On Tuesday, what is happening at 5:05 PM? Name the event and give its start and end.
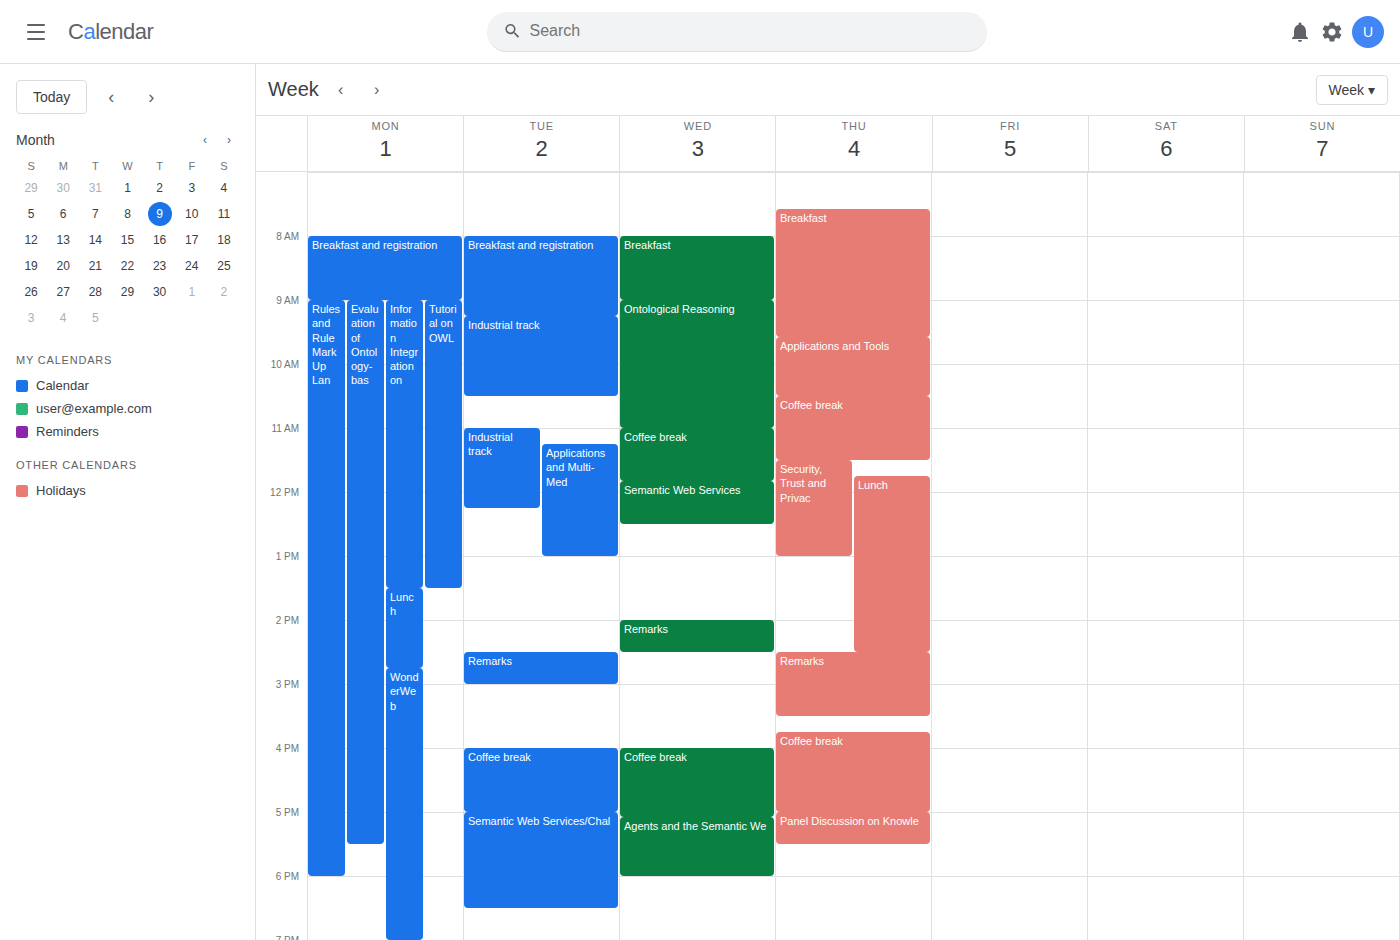
"Semantic Web Services/Chal", 5:00 PM to 6:30 PM